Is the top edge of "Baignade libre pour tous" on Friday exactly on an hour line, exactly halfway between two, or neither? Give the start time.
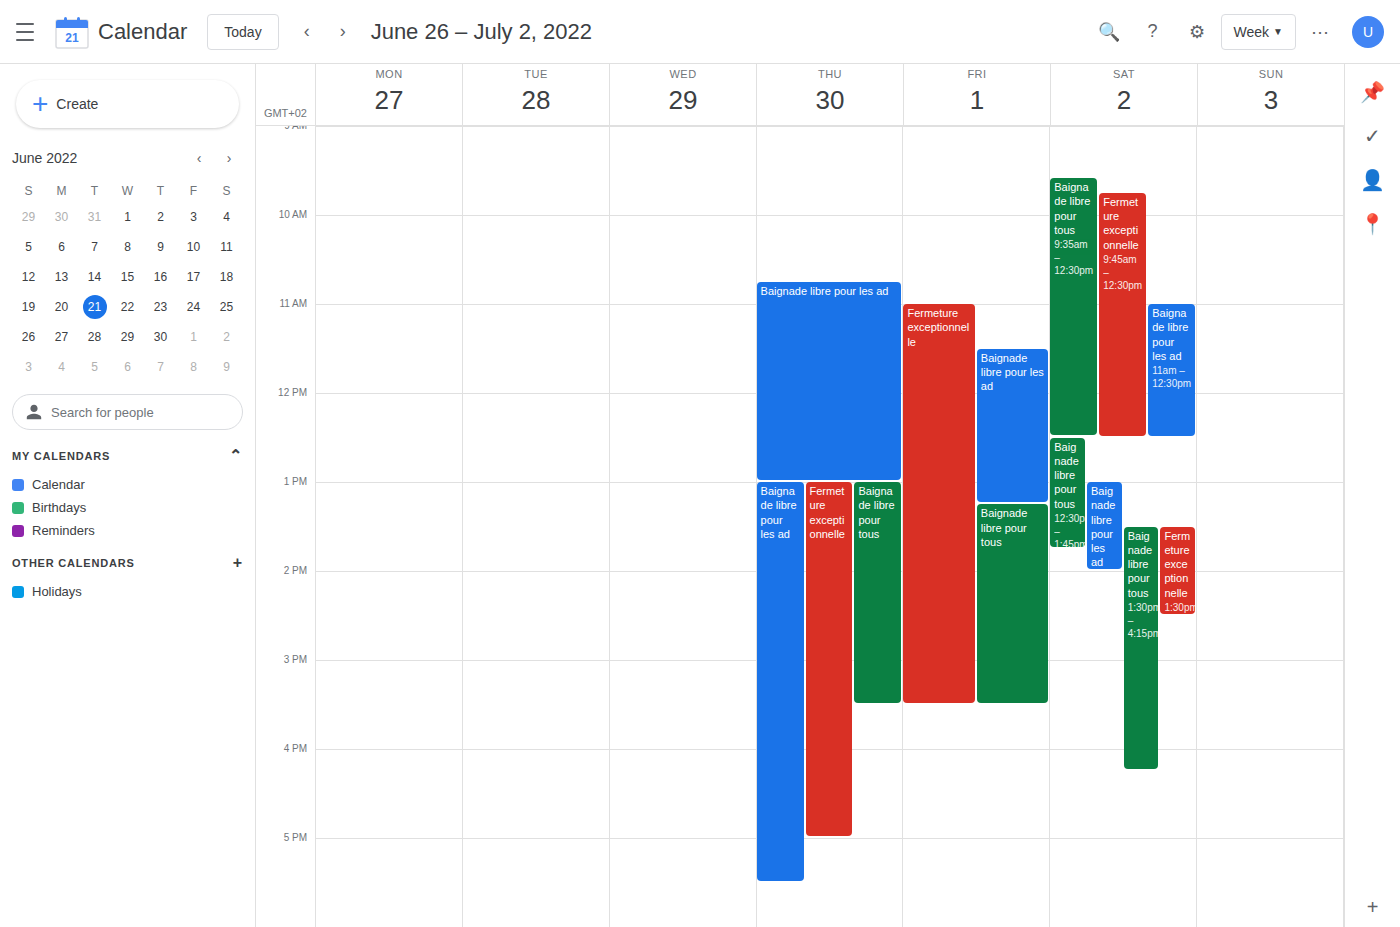
13:15 -- neither: a quarter of the way from the 13:00 line to the 14:00 line.